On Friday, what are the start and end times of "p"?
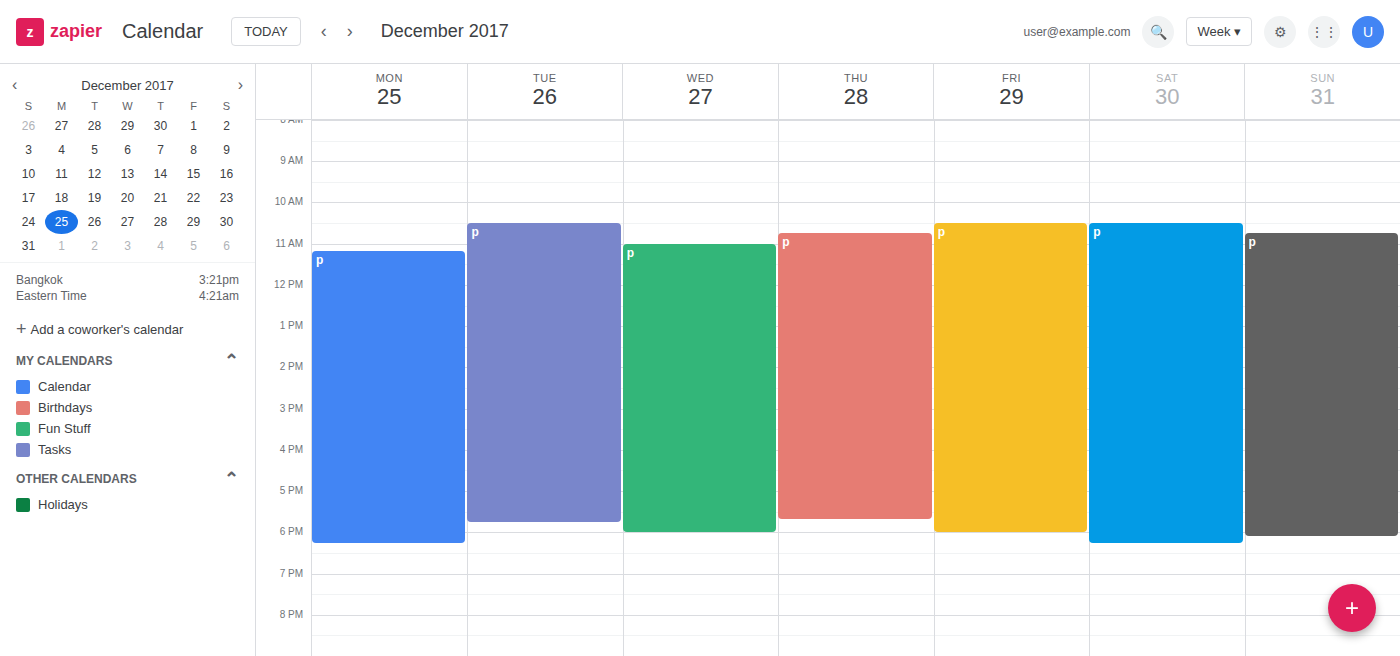
10:30 AM to 6:00 PM